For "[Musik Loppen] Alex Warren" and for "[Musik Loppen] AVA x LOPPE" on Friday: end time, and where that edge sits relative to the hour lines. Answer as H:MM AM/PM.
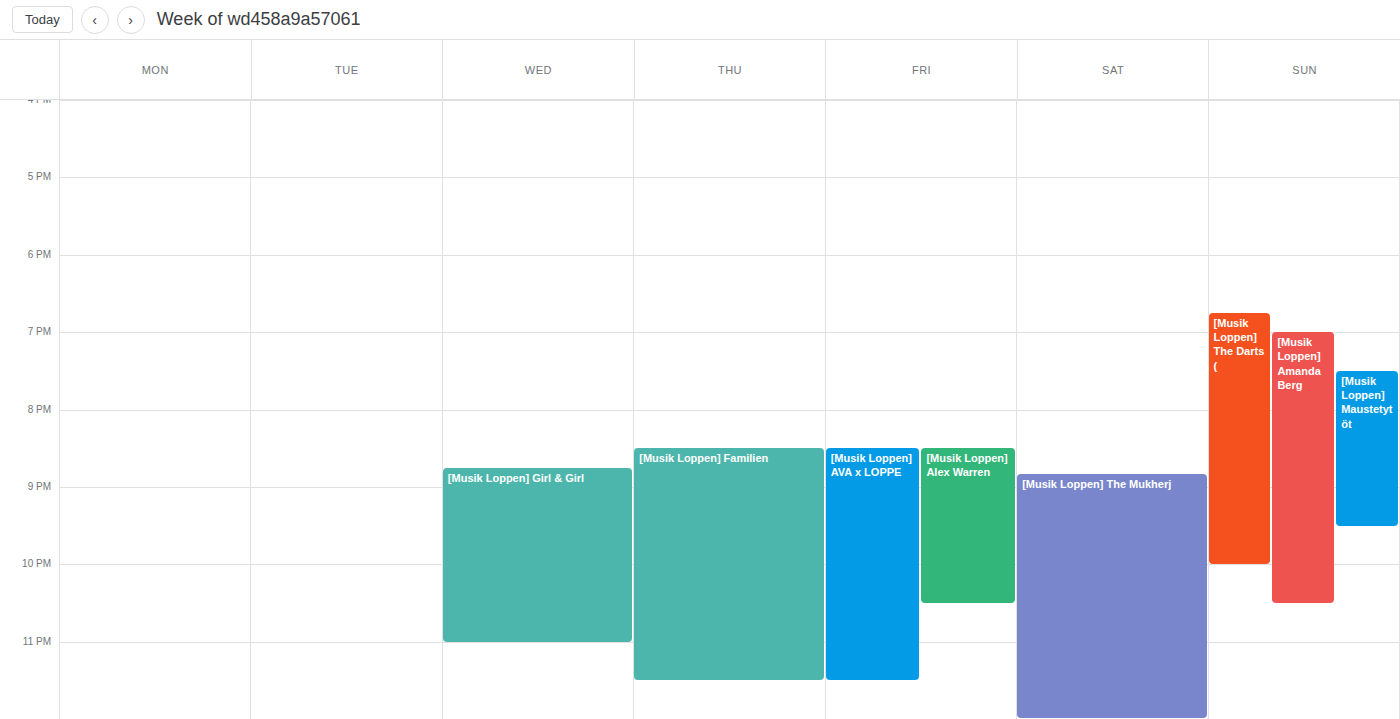
"[Musik Loppen] Alex Warren": 10:30 PM, halfway between the 10 PM and 11 PM lines. "[Musik Loppen] AVA x LOPPE": 11:30 PM, halfway between the 11 PM and 12 AM lines.